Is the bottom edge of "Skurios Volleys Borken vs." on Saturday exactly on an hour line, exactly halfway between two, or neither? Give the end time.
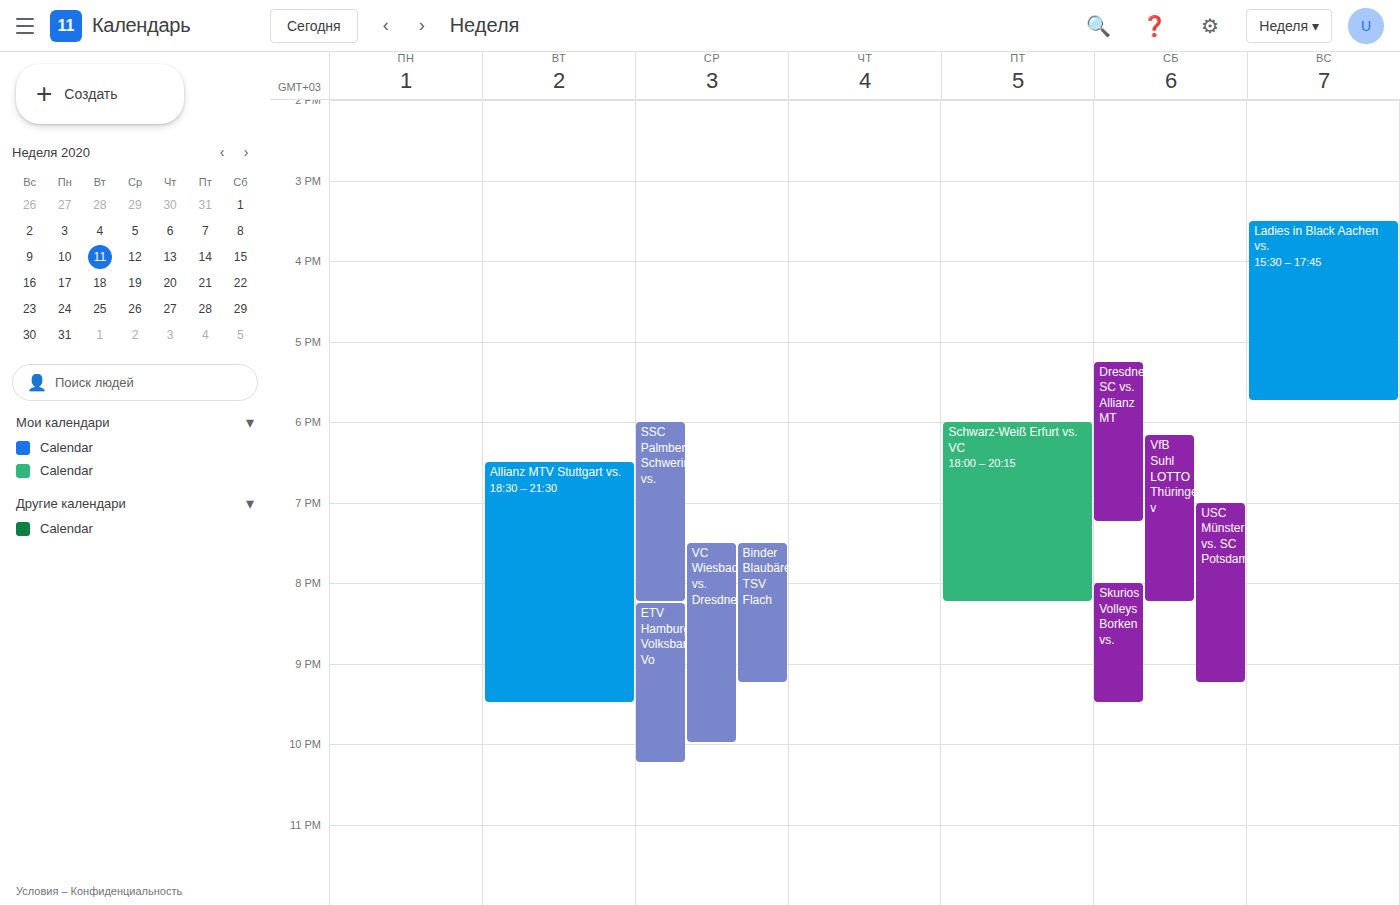
9:30 PM -- halfway between the 9 PM and 10 PM lines.